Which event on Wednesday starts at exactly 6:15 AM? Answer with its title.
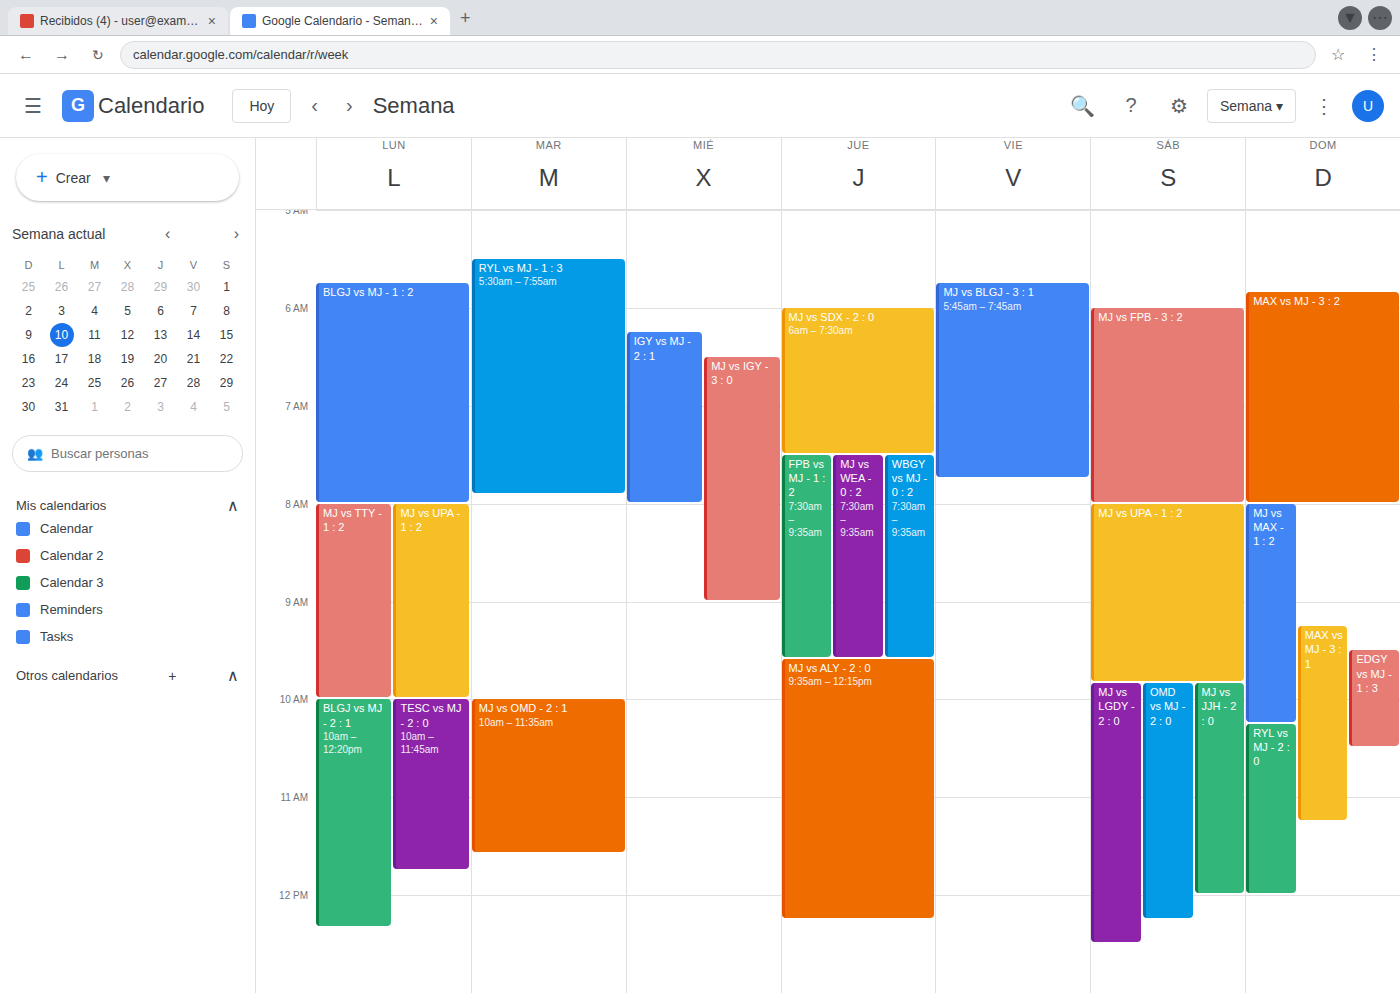
"IGY vs MJ - 2 : 1"